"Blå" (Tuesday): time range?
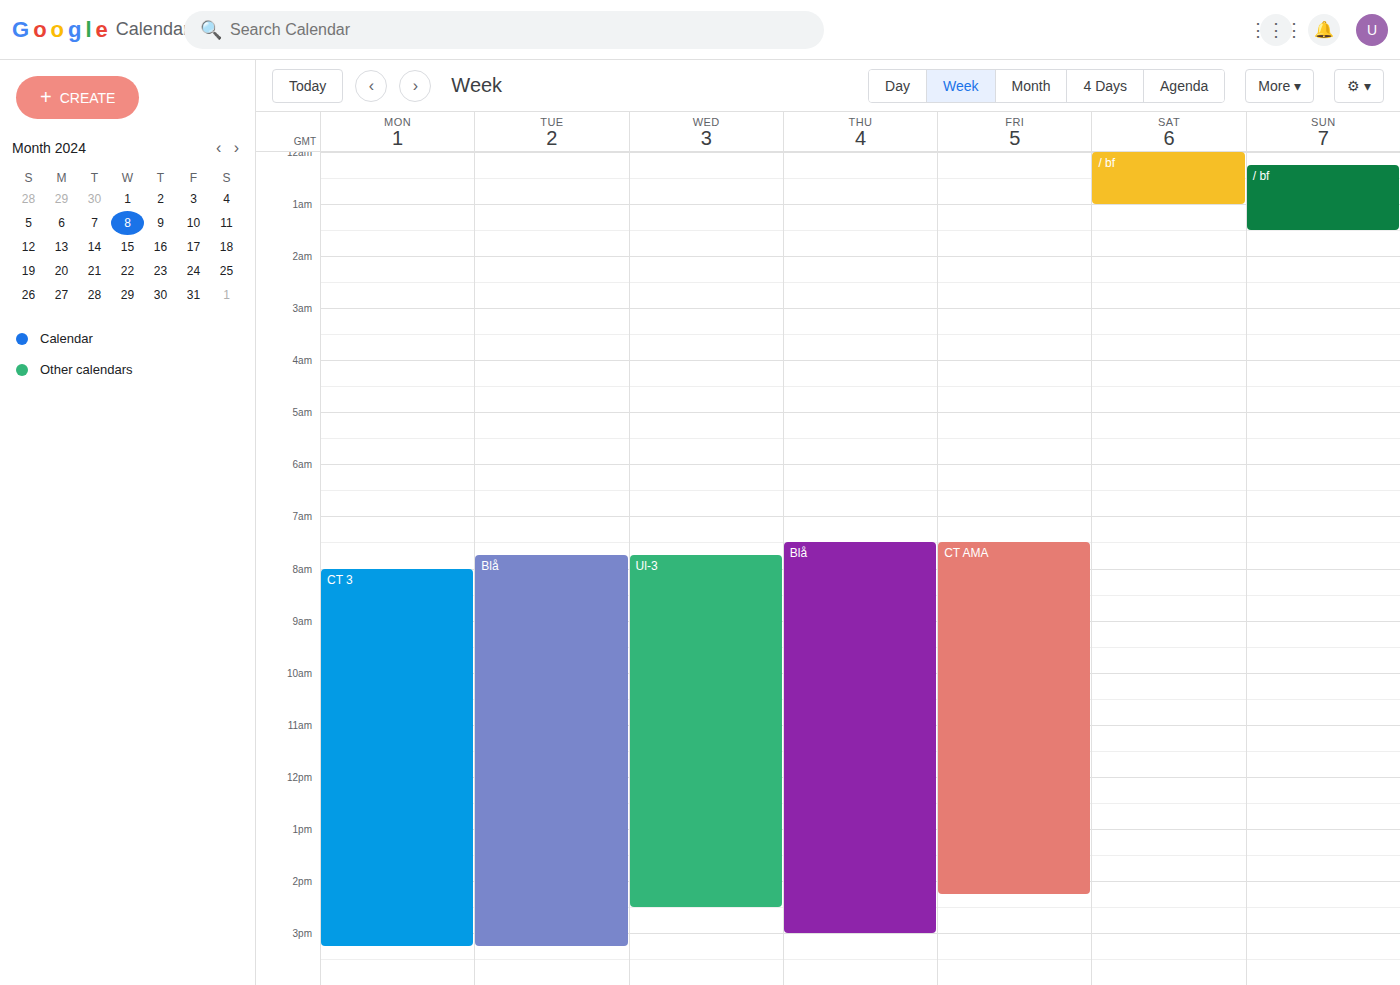
7:45 AM to 3:15 PM